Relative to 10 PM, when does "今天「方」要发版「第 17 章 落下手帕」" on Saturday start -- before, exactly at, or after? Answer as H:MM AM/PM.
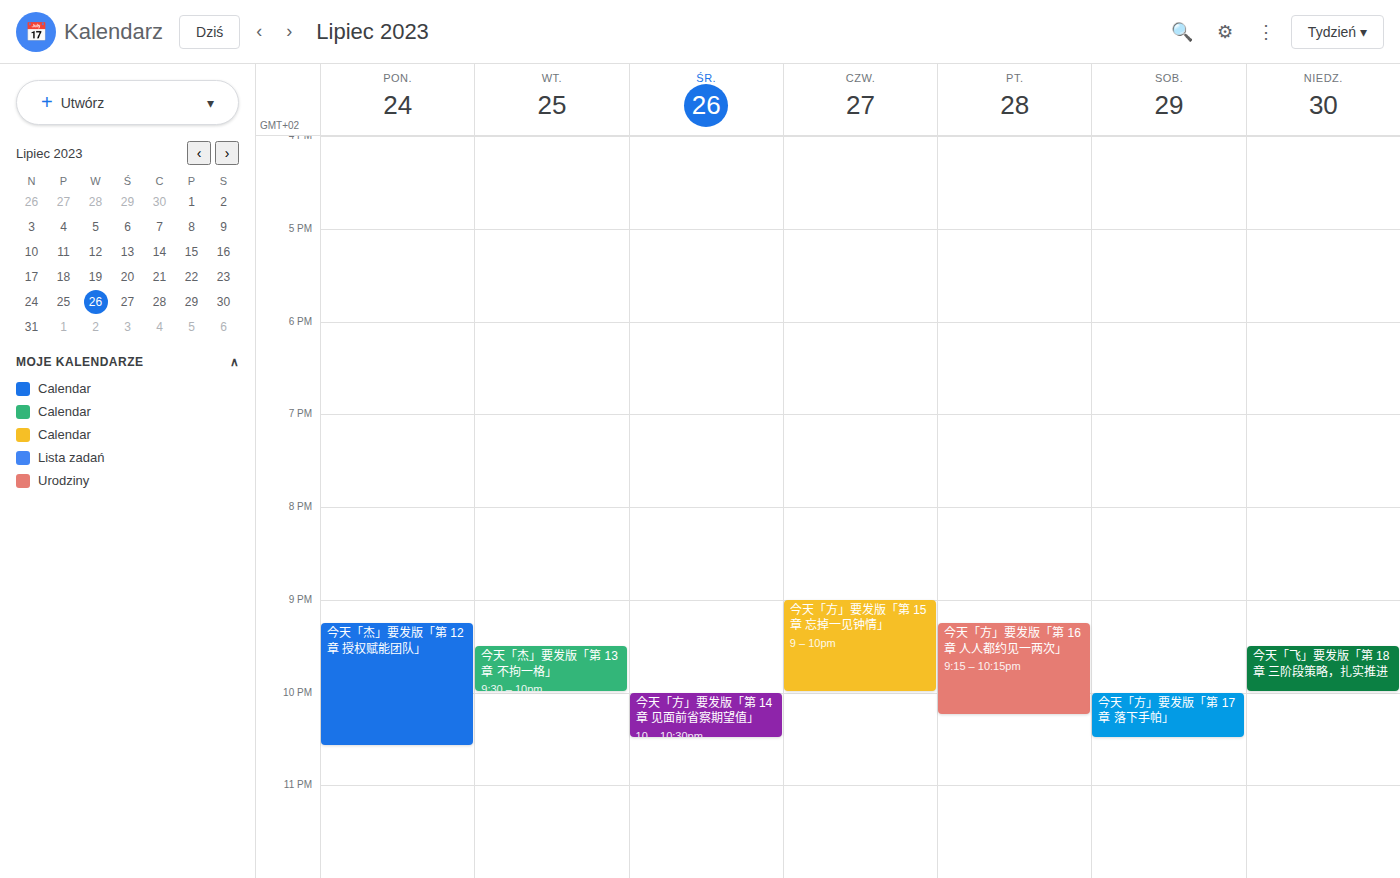
10:00 PM -- exactly at 10 PM, on the 10 PM line.